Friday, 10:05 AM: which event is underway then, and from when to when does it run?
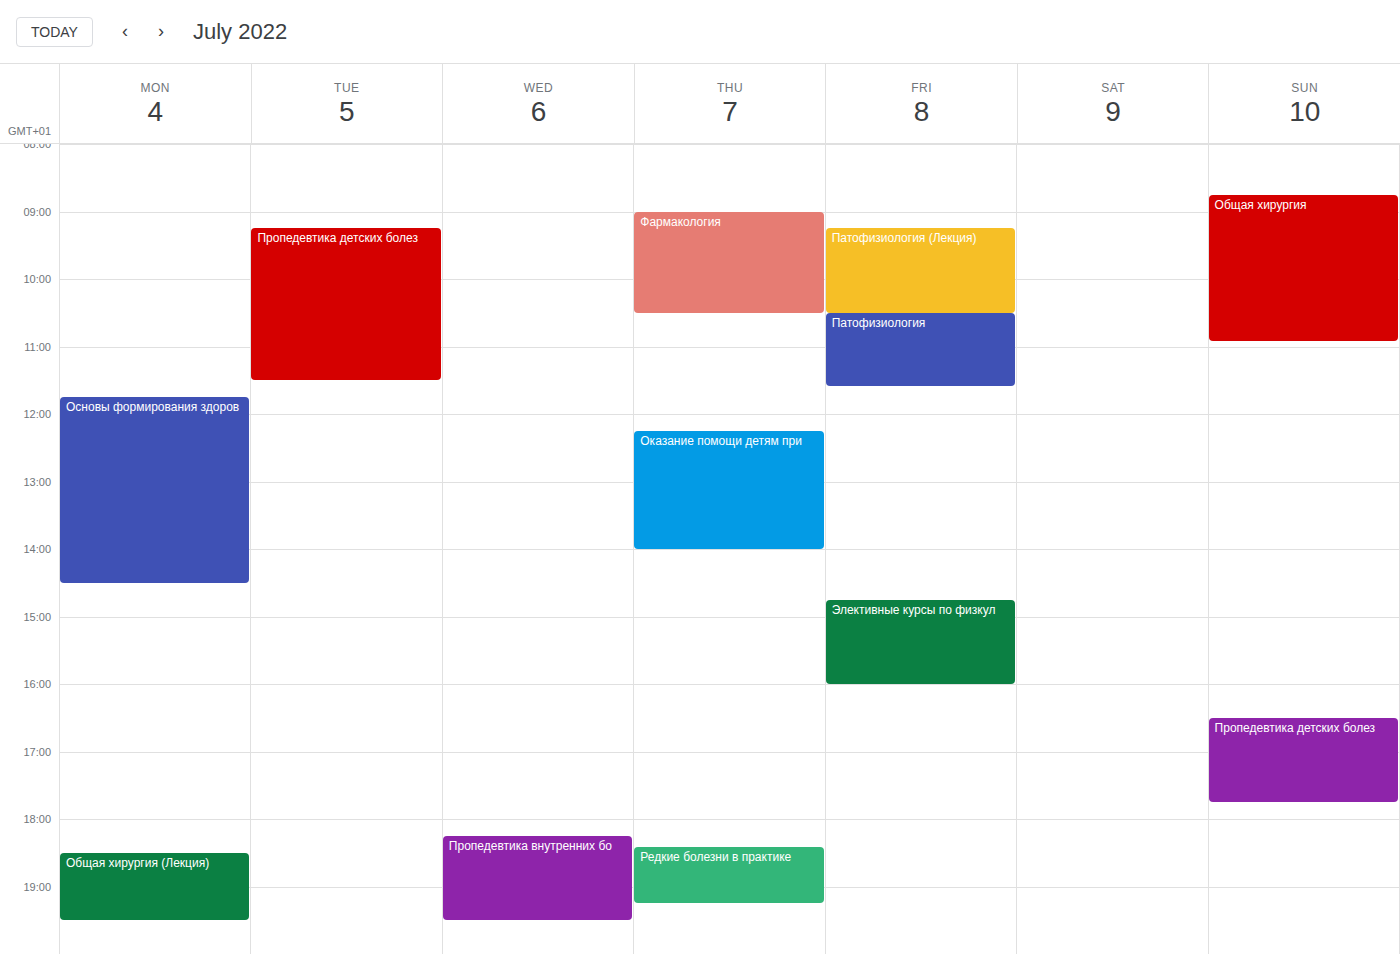
"Патофизиология (Лекция)", 9:15 AM to 10:30 AM